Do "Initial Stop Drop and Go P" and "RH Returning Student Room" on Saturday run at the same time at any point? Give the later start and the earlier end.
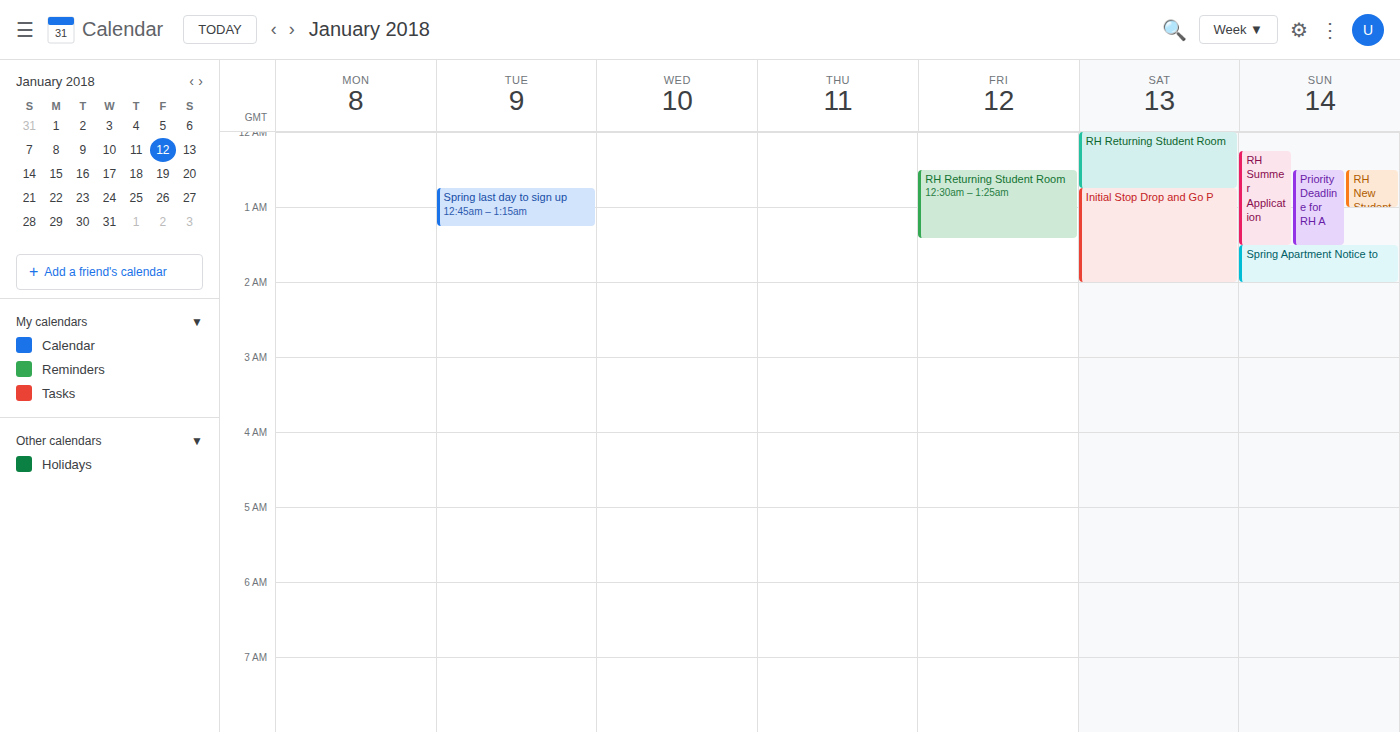
"RH Returning Student Room" ends at 12:45 AM, exactly when "Initial Stop Drop and Go P" starts -- they touch but do not overlap.